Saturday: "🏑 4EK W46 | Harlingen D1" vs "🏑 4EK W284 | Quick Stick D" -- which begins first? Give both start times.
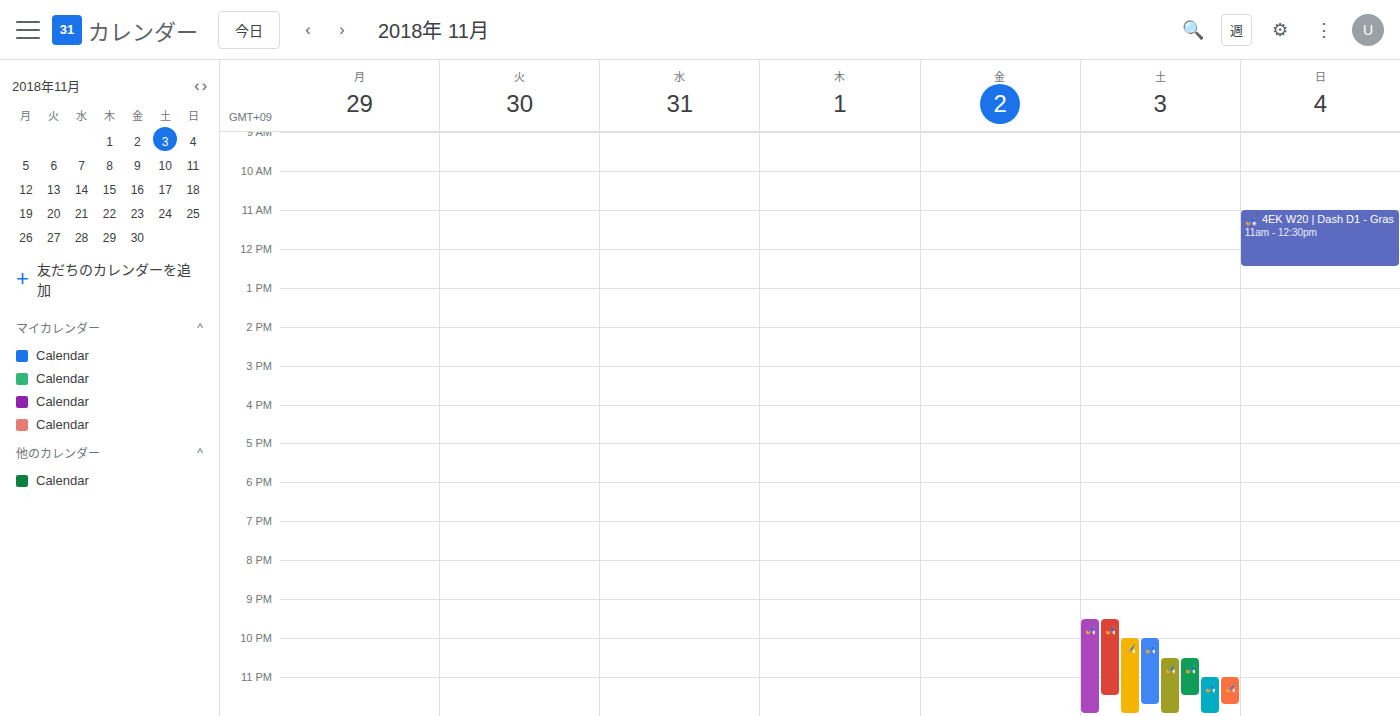
"🏑 4EK W46 | Harlingen D1" 9:30 PM; "🏑 4EK W284 | Quick Stick D" 10:30 PM.